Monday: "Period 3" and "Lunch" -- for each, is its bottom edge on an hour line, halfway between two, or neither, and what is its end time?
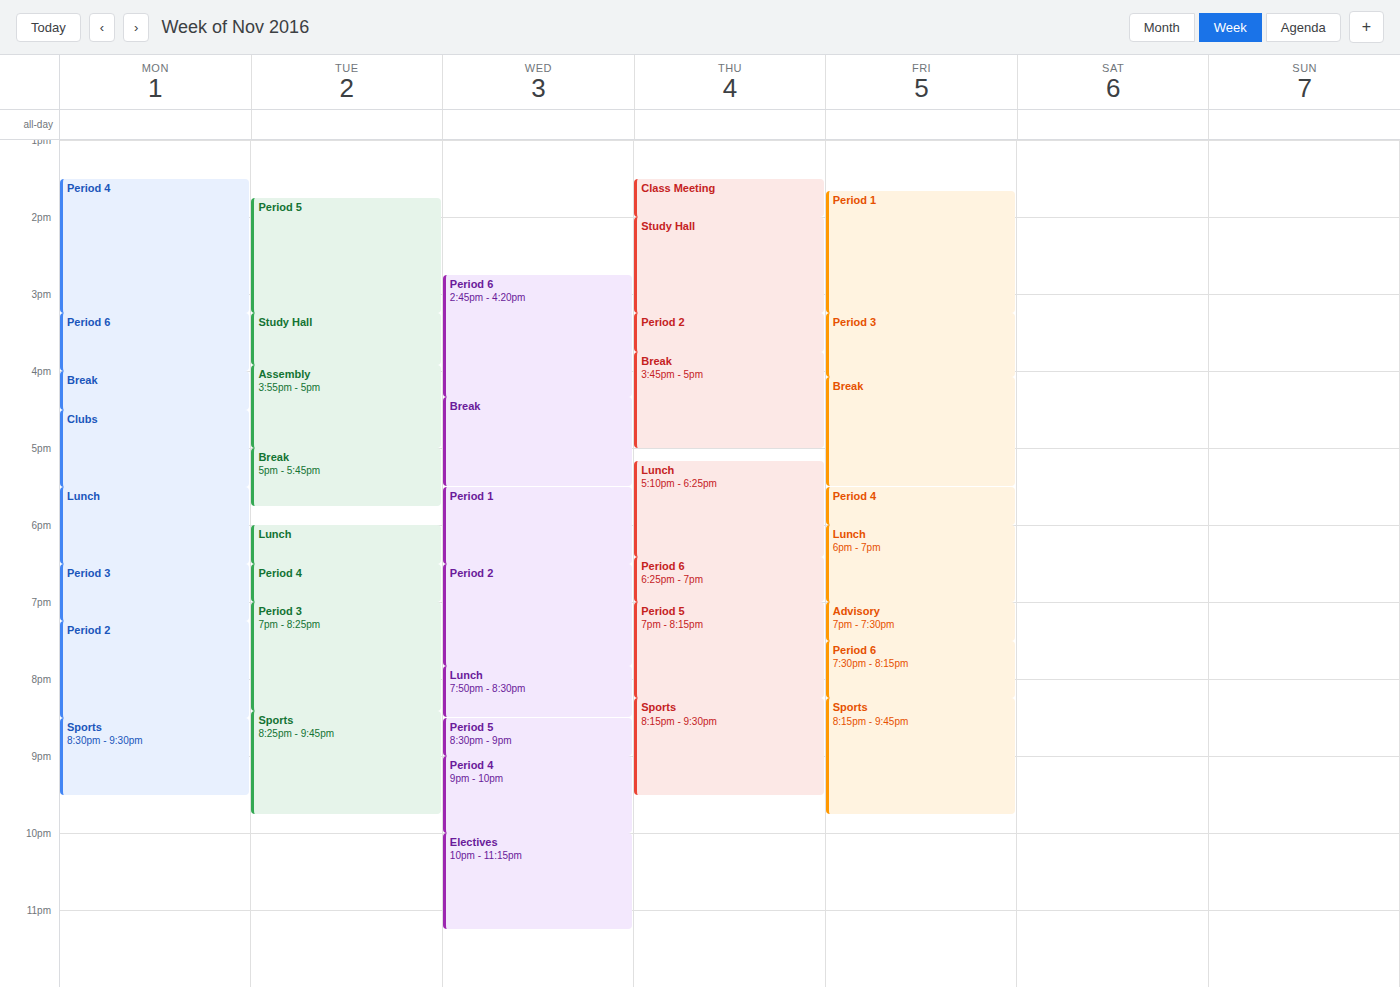
"Period 3": 7:15 PM, neither: a quarter of the way from the 7 PM line to the 8 PM line. "Lunch": 6:30 PM, halfway between the 6 PM and 7 PM lines.